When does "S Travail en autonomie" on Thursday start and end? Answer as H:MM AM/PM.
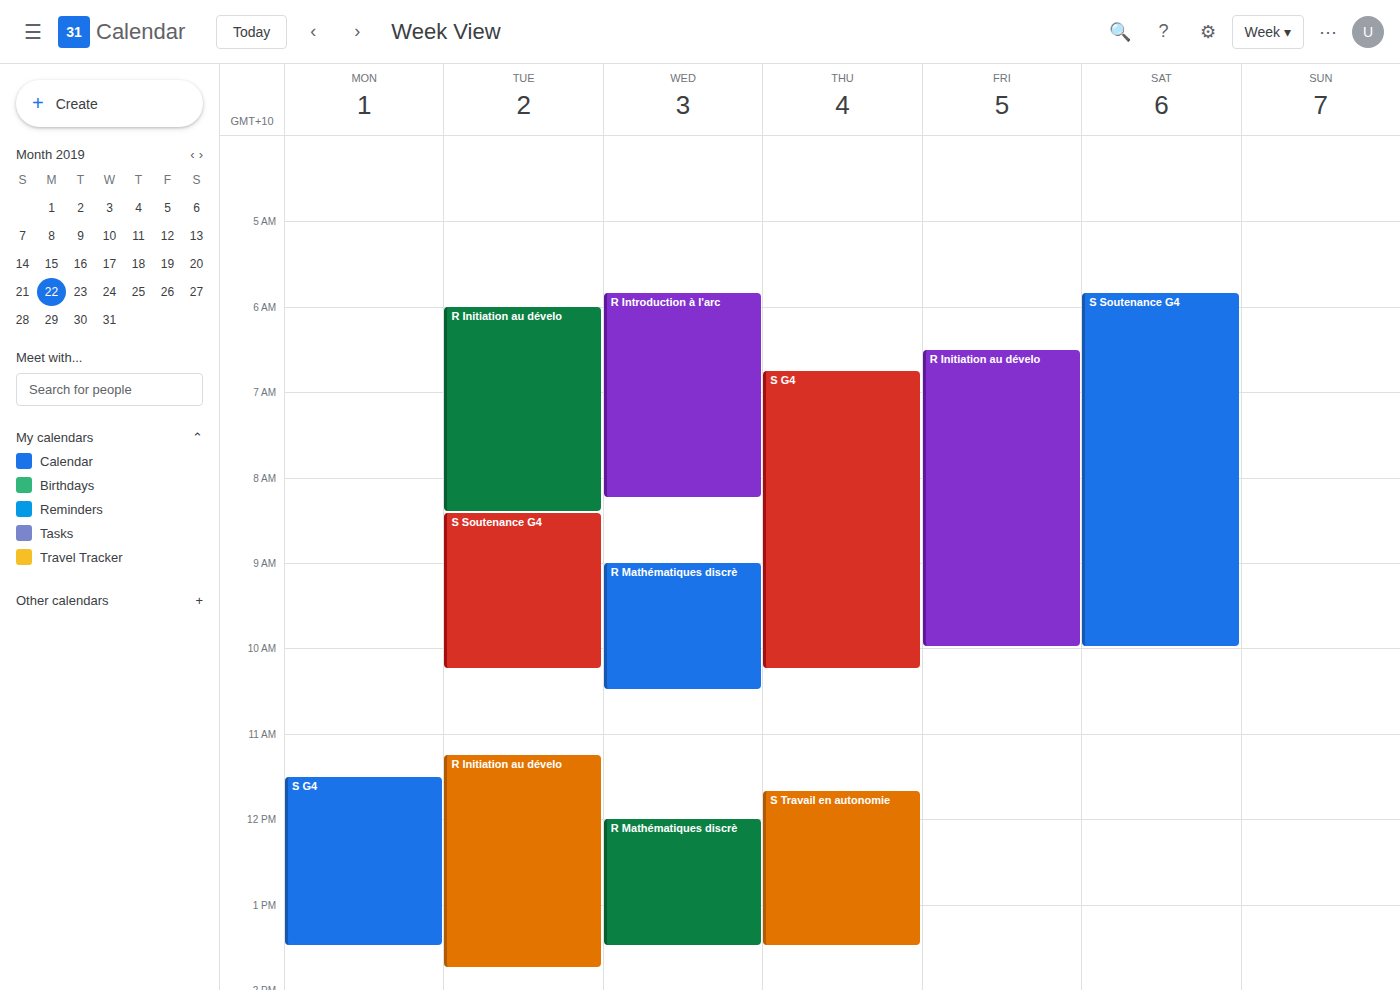
11:40 AM to 1:30 PM